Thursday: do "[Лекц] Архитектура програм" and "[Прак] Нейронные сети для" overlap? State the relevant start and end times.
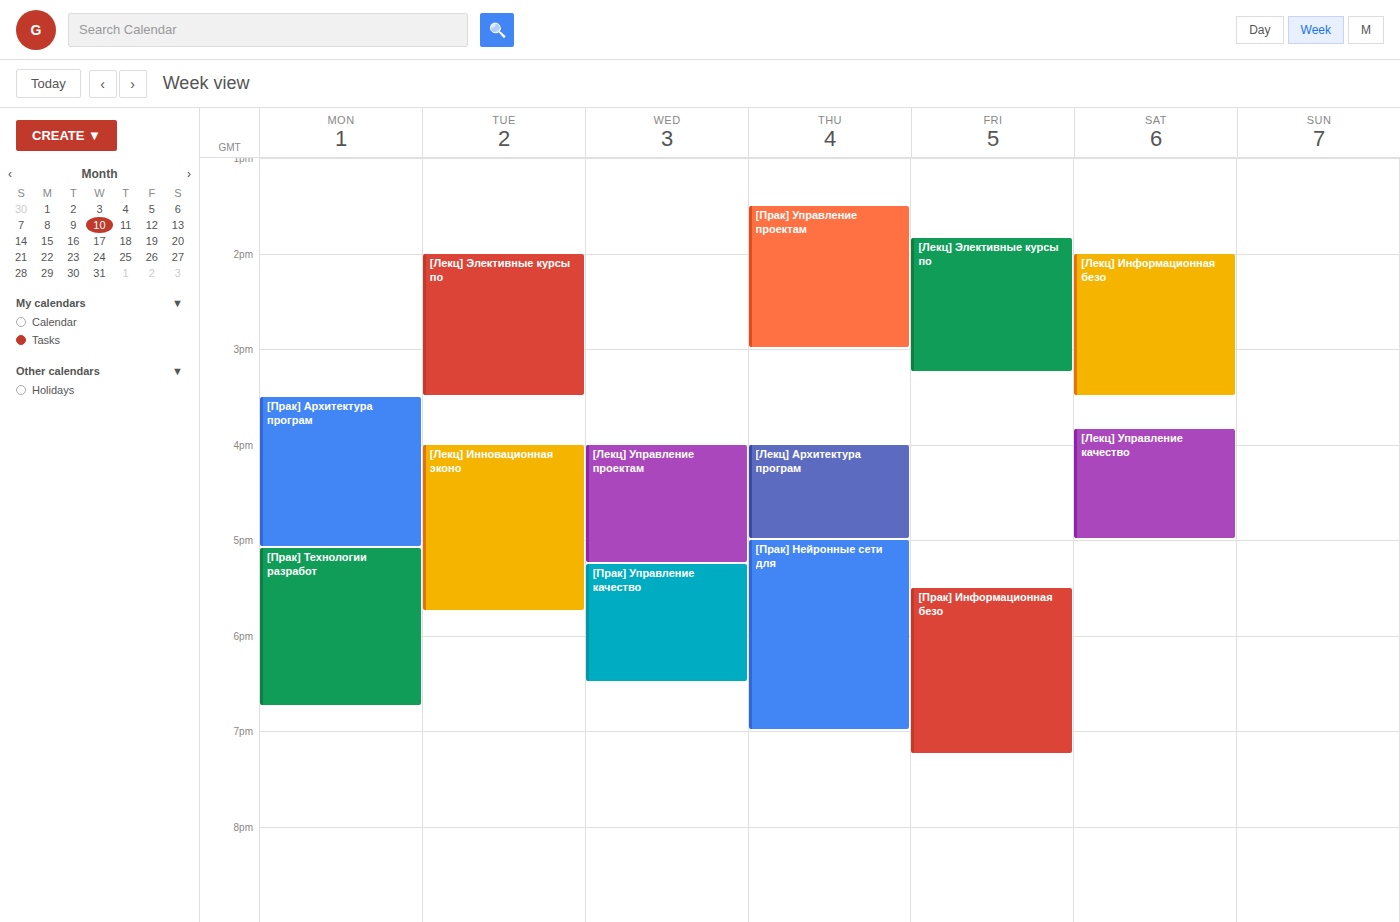
"[Лекц] Архитектура програм" ends at 5:00 PM, exactly when "[Прак] Нейронные сети для" starts -- they touch but do not overlap.